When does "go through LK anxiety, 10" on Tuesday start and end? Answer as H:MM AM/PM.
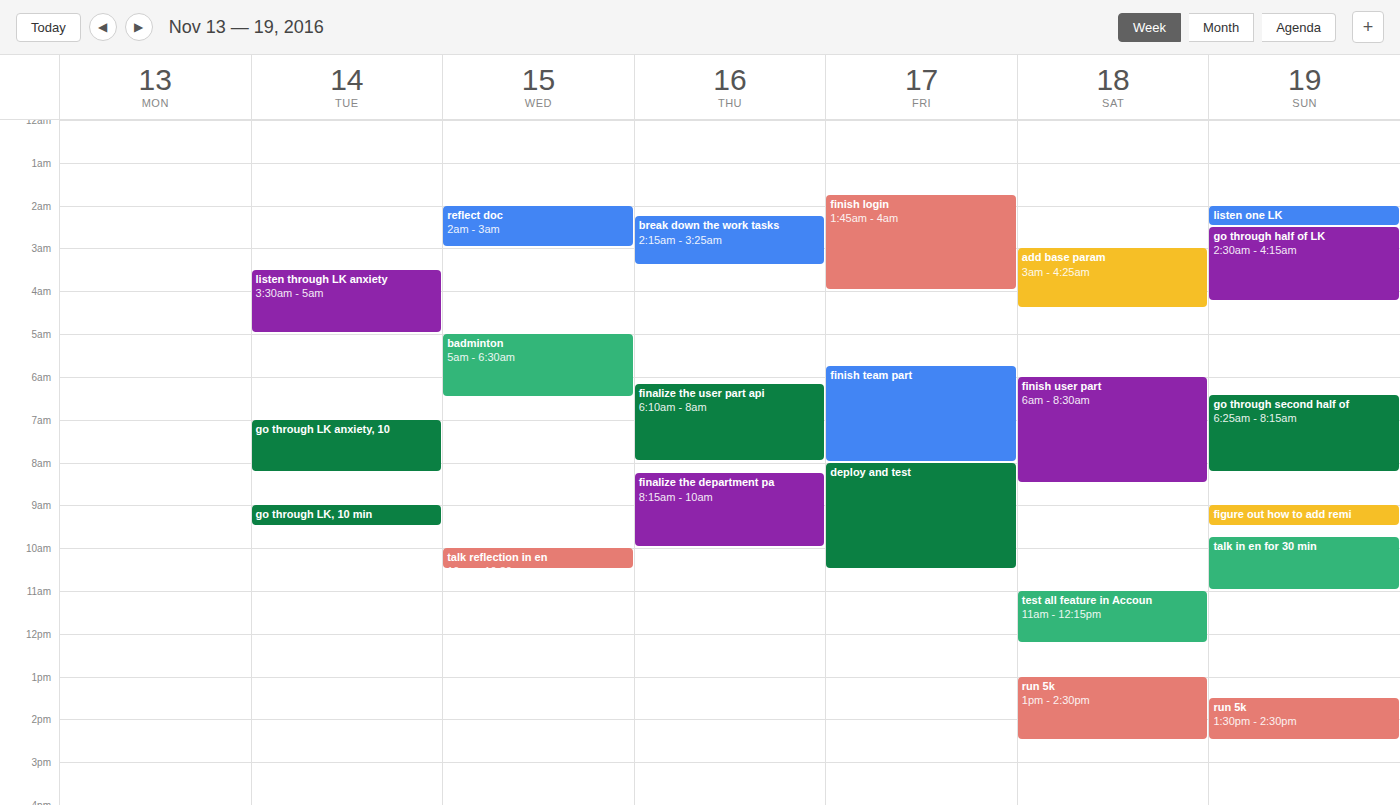
7:00 AM to 8:15 AM